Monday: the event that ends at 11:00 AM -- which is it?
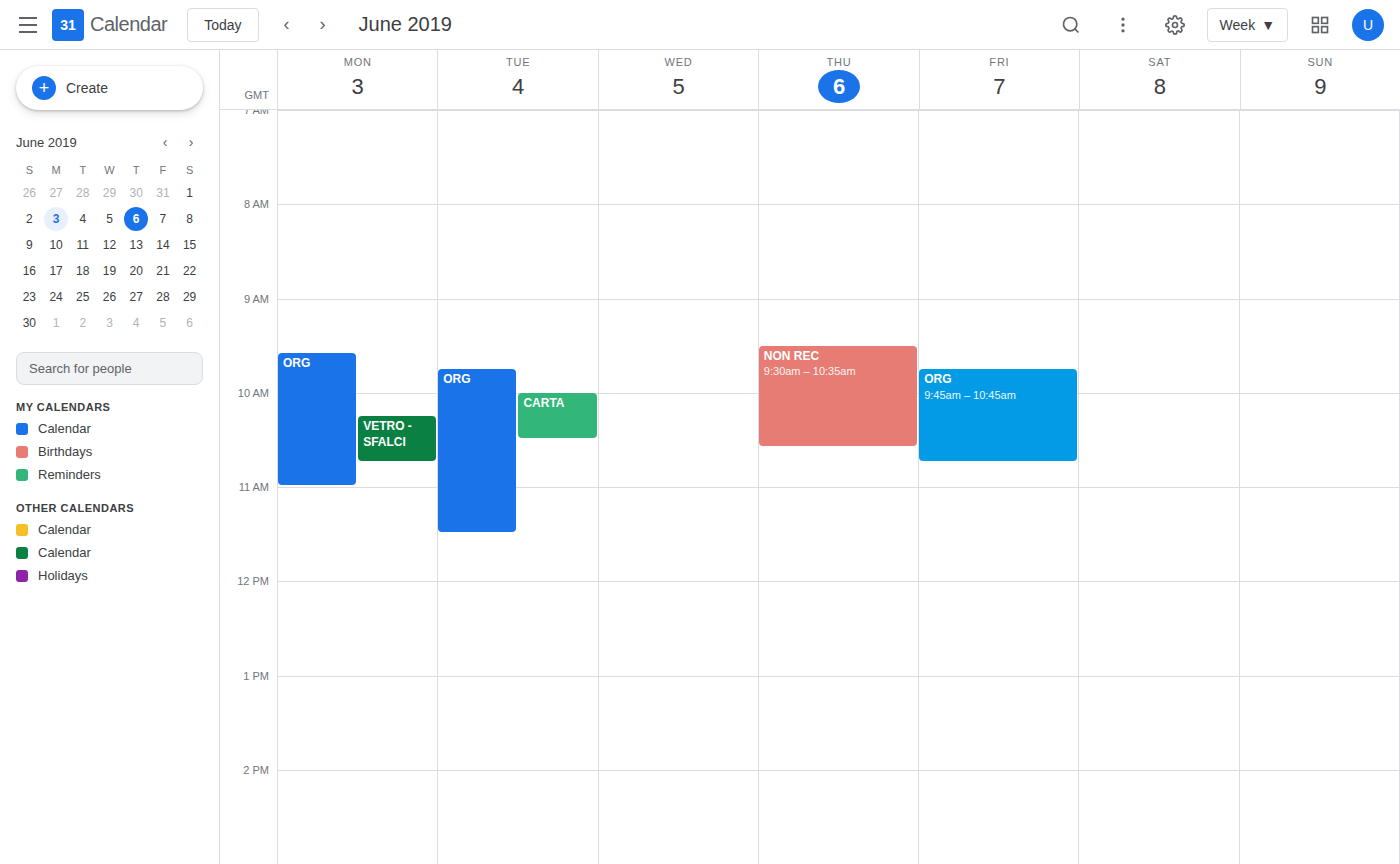
"ORG"